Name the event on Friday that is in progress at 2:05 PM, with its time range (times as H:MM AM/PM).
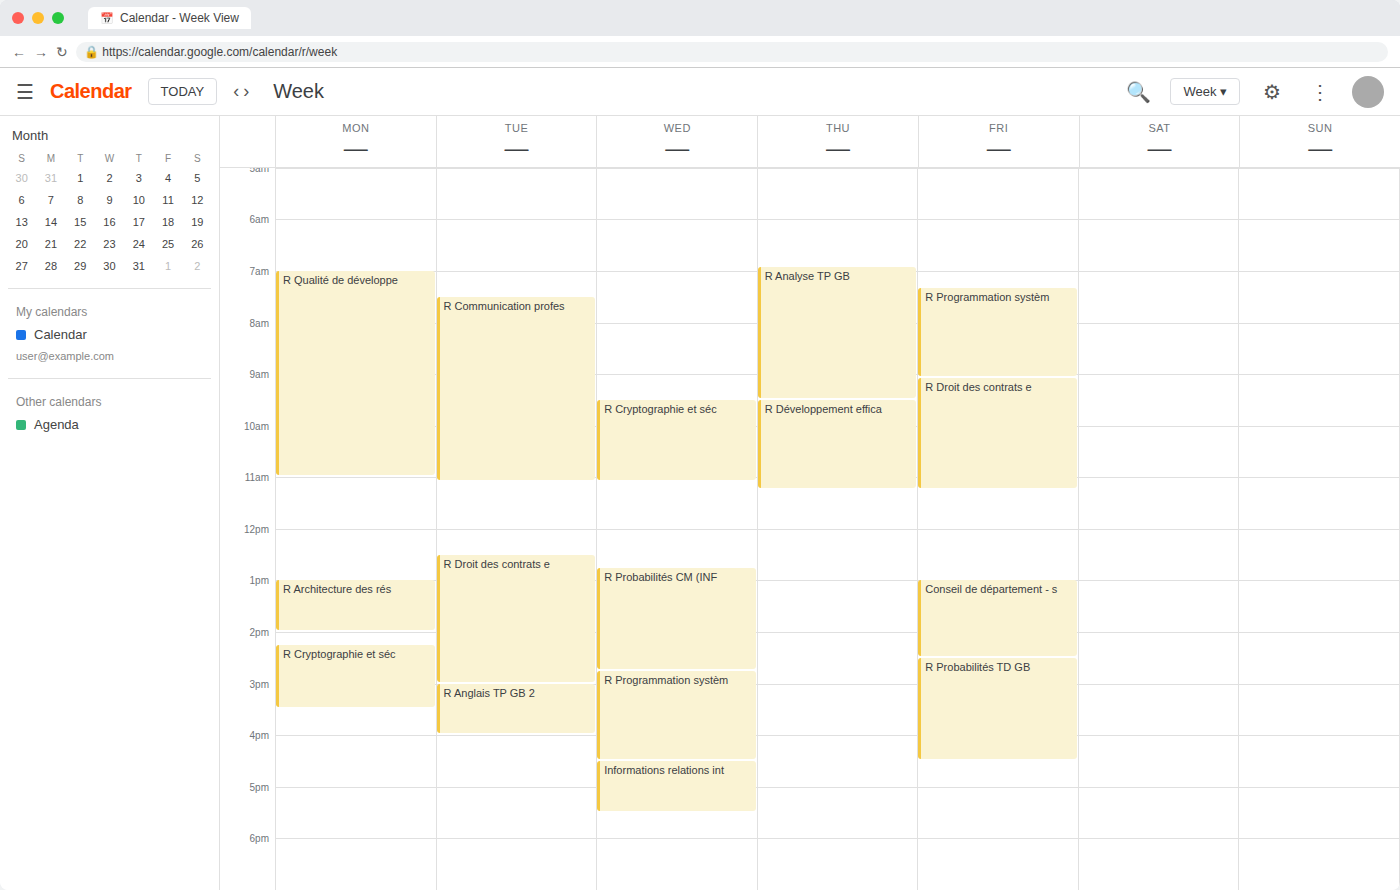
"Conseil de département - s", 1:00 PM to 2:30 PM